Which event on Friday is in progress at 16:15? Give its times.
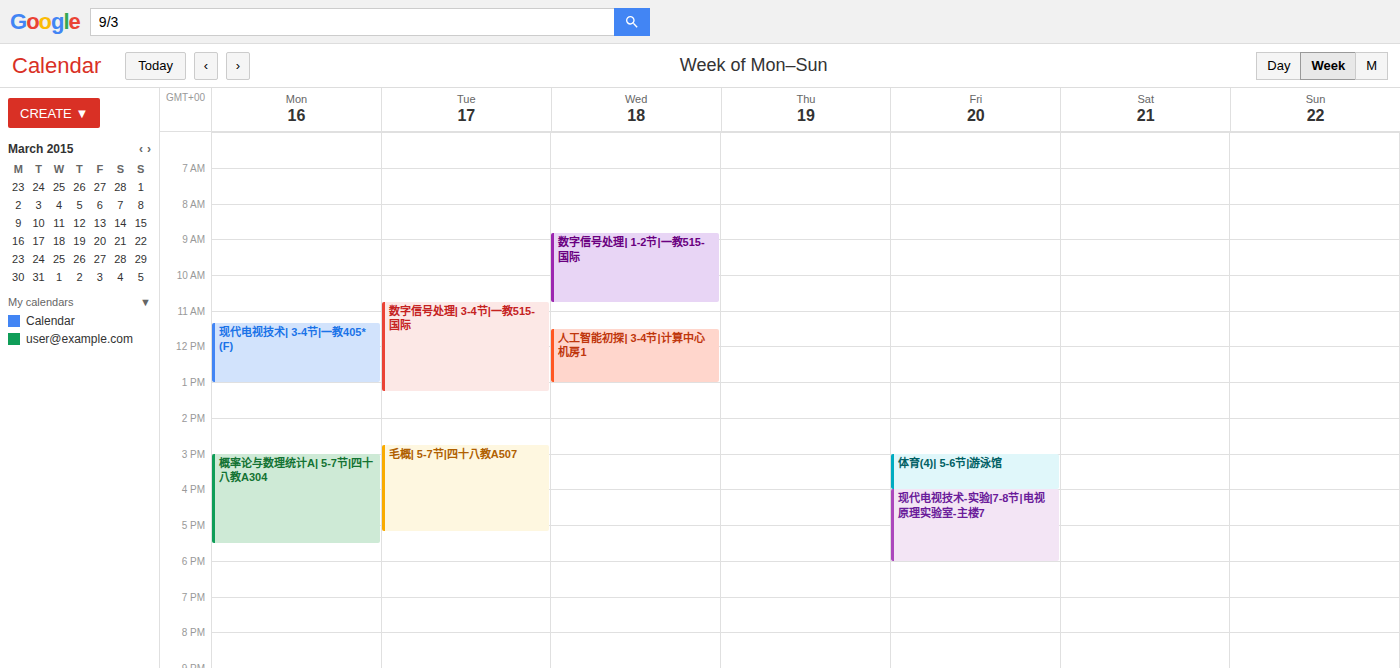
"现代电视技术-实验|7-8节|电视原理实验室-主楼7", 16:00 to 18:00